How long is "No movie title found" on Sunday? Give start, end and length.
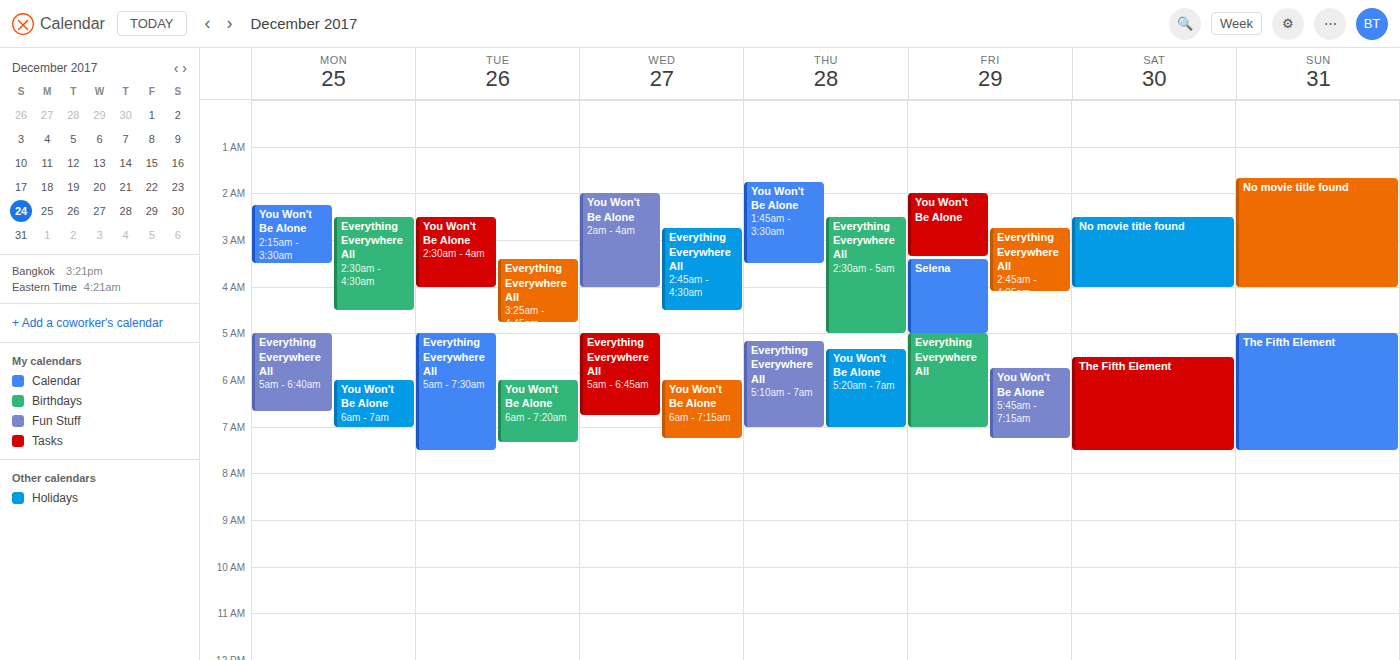
1:40 AM to 4:00 AM, 2 hours 20 minutes